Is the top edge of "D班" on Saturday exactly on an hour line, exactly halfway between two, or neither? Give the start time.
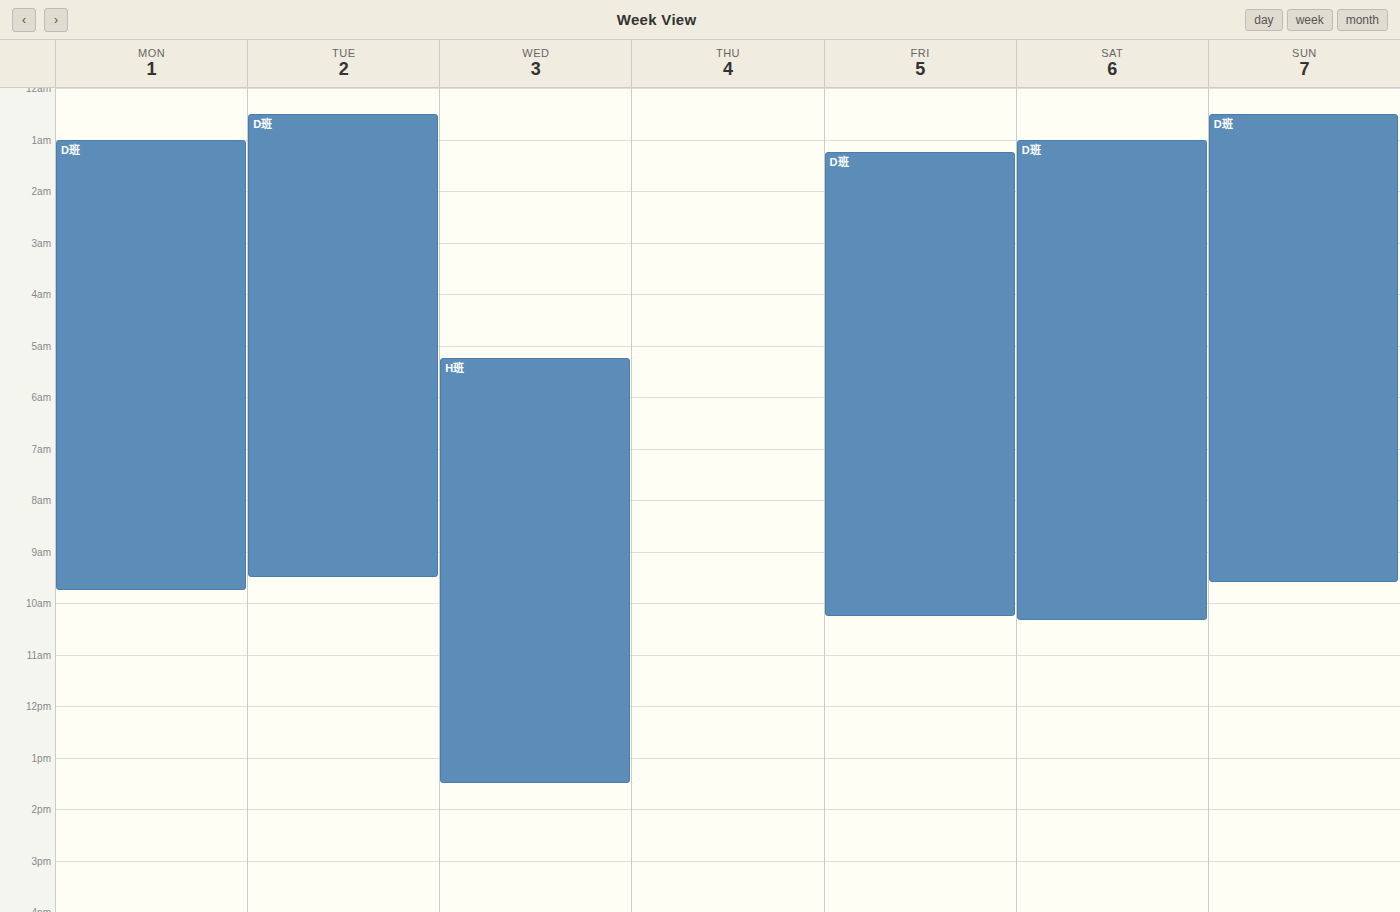
1:00 AM -- exactly on the 1 AM line.